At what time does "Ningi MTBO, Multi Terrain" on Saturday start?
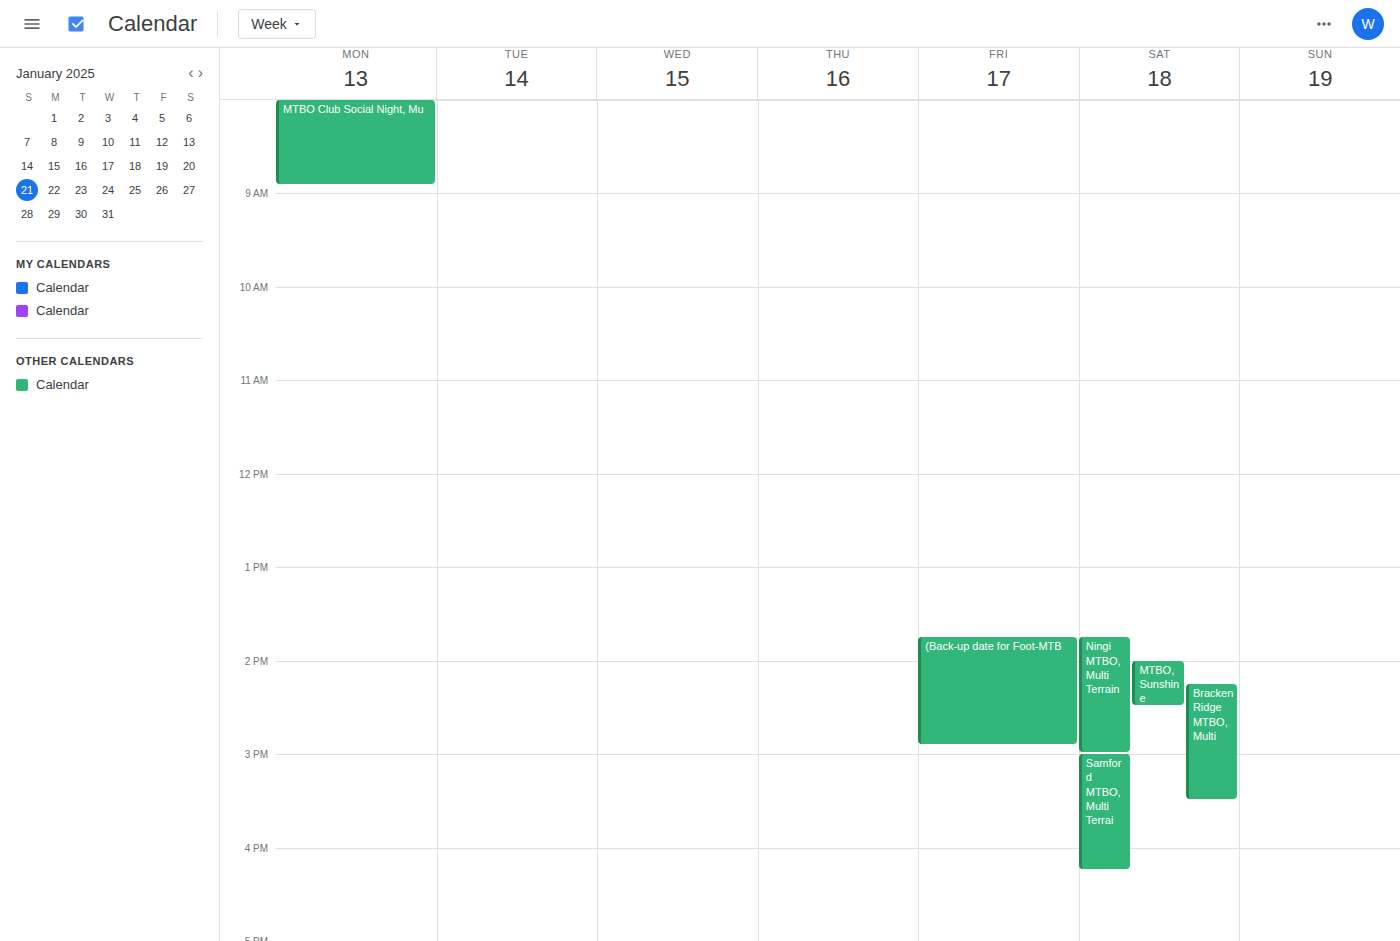
1:45 PM